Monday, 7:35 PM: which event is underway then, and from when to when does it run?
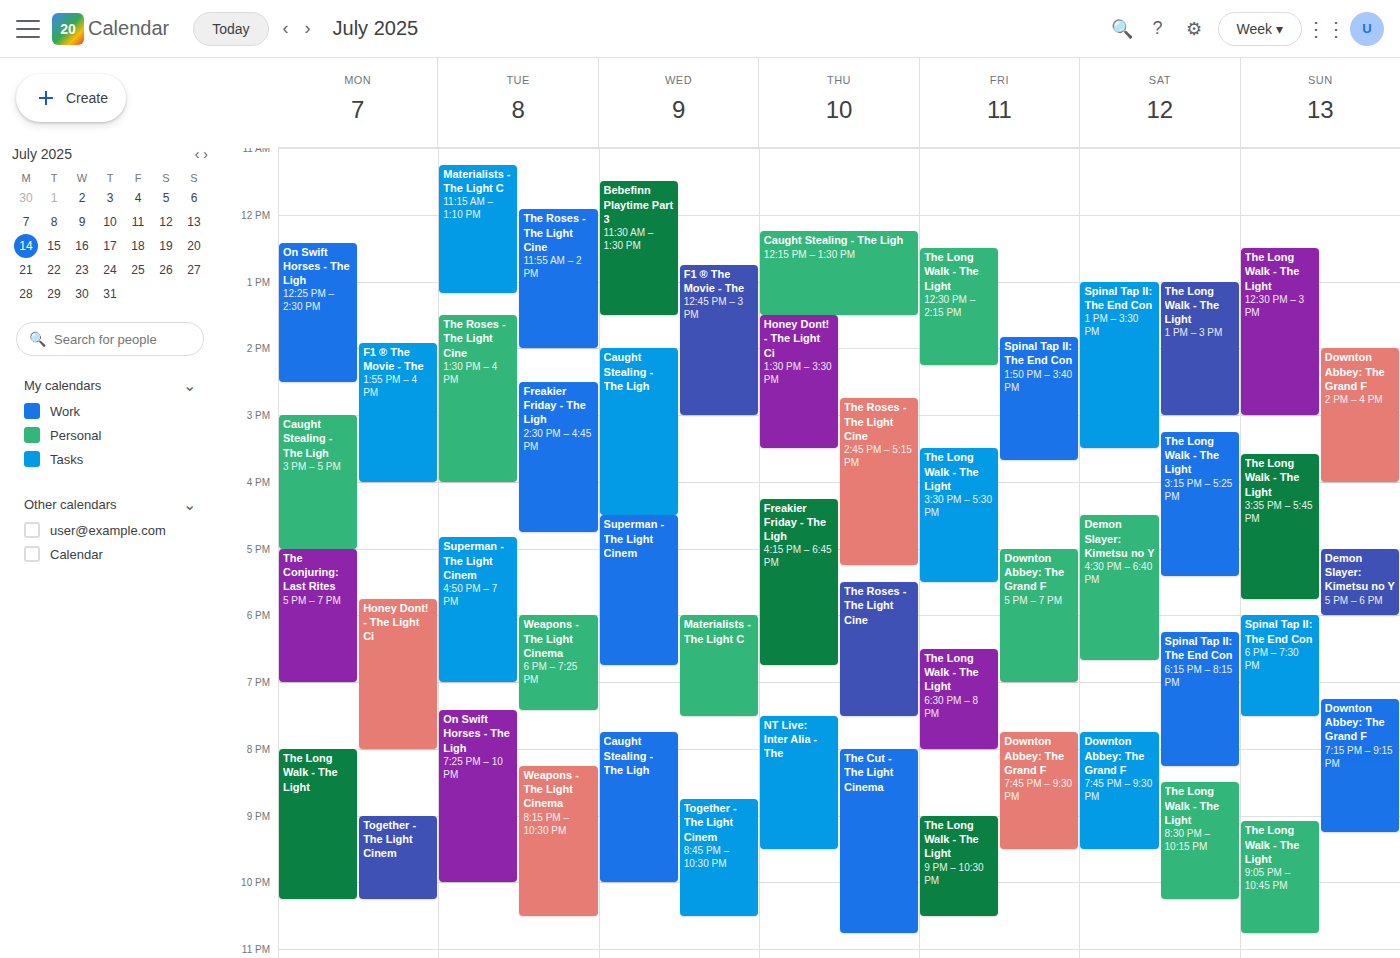
"Honey Dont! - The Light Ci", 5:45 PM to 8:00 PM